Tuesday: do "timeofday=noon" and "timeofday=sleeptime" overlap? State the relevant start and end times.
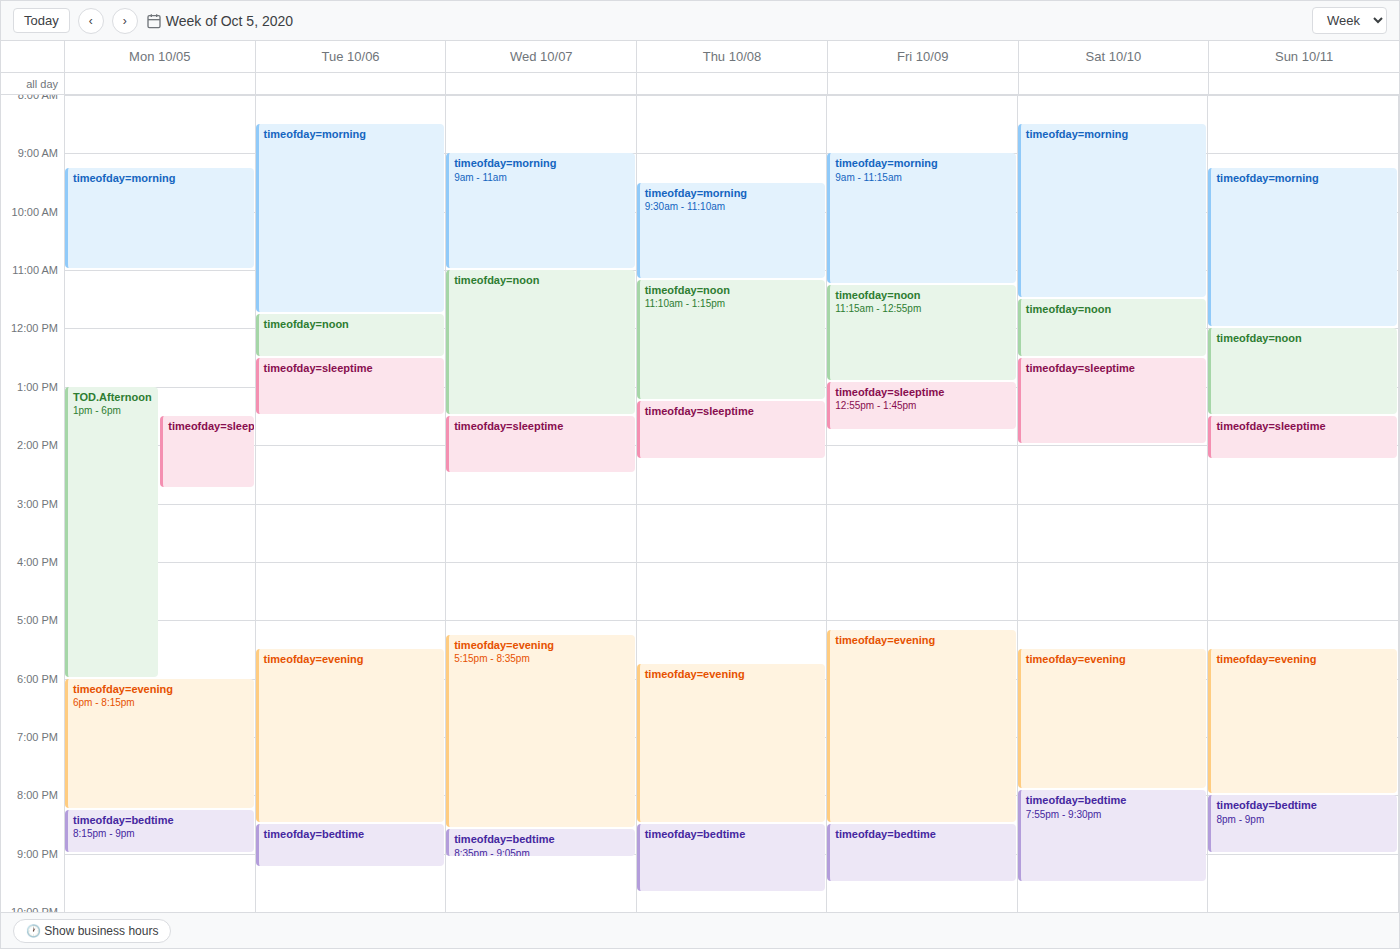
"timeofday=noon" ends at 12:30, exactly when "timeofday=sleeptime" starts -- they touch but do not overlap.